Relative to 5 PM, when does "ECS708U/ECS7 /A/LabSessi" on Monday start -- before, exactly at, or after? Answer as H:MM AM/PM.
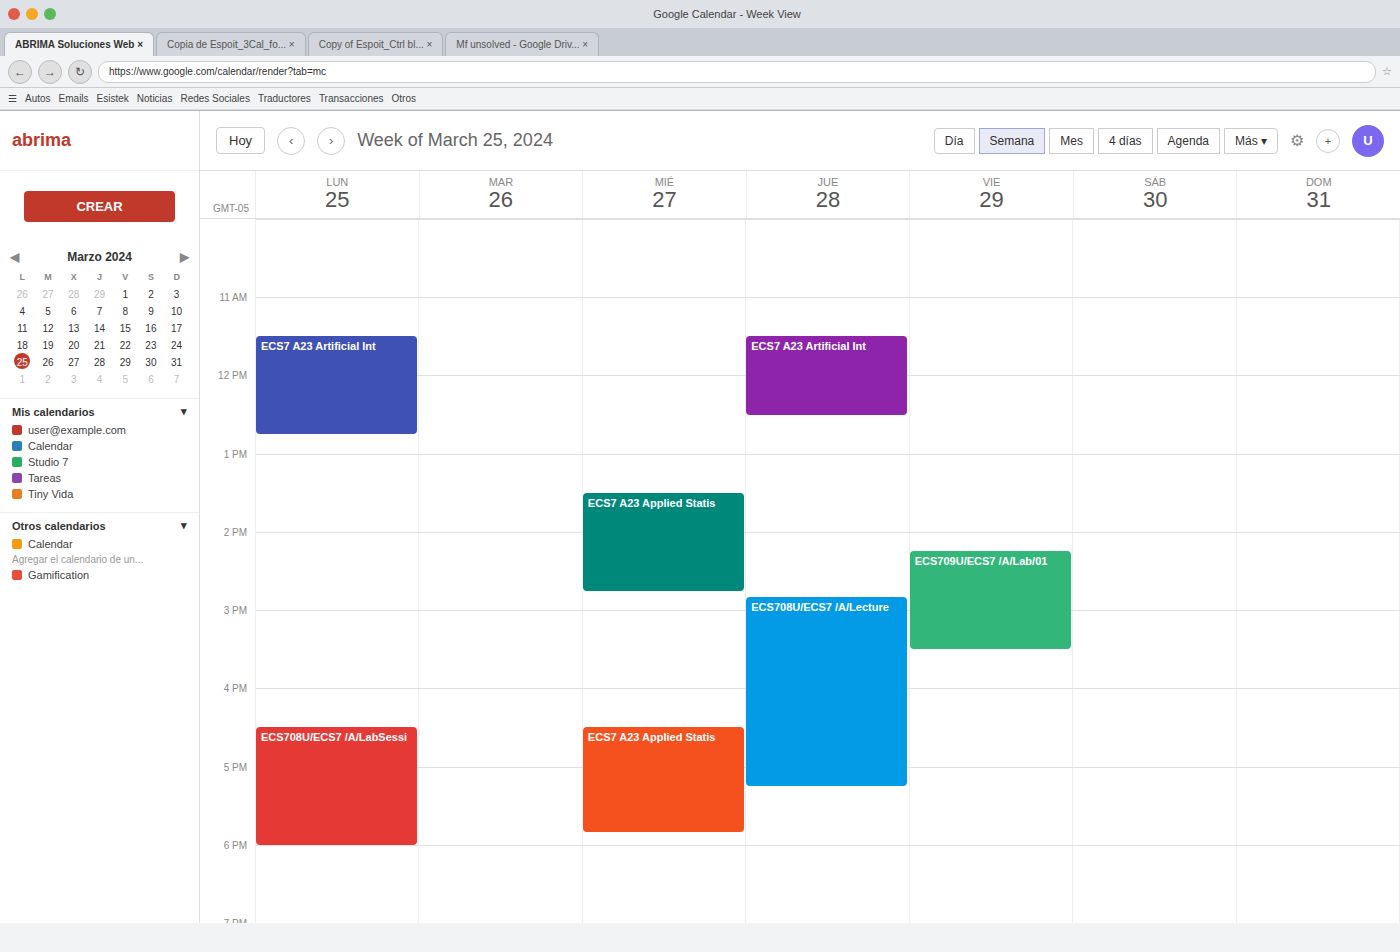
4:30 PM -- before 5 PM, 30 minutes above the 5 PM line.